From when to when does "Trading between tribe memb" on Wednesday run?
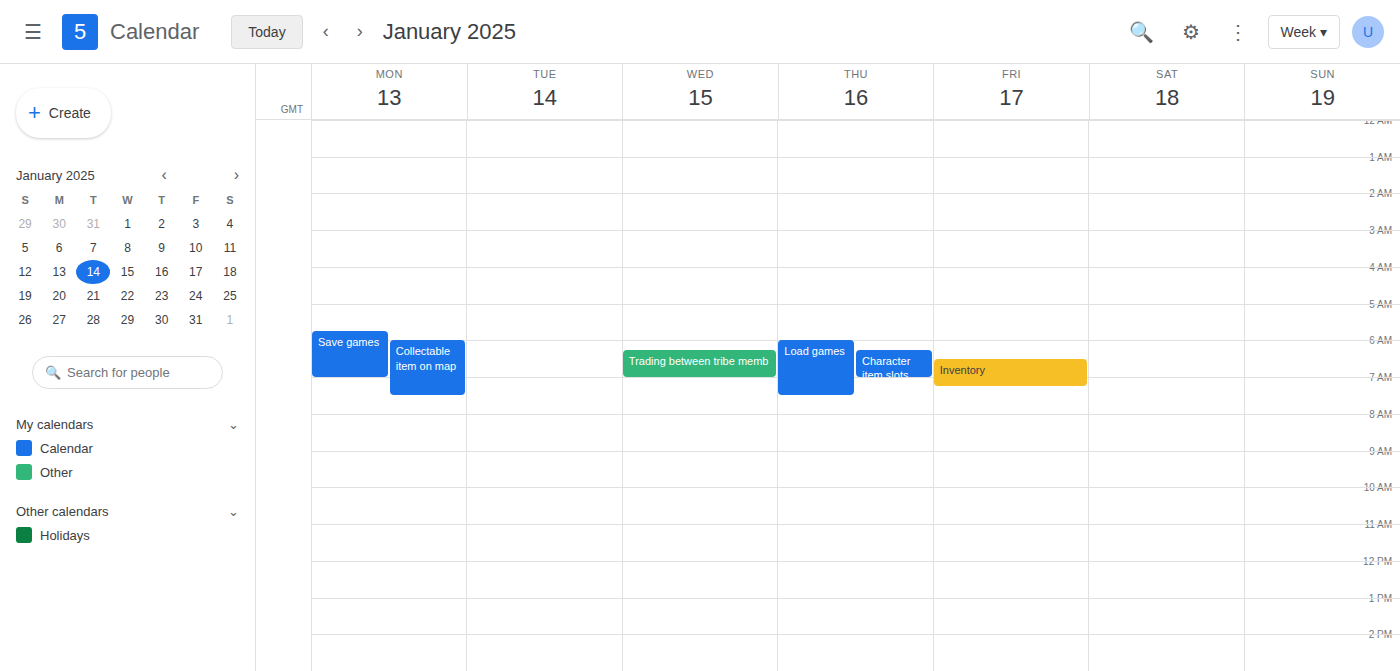
6:15 AM to 7:00 AM